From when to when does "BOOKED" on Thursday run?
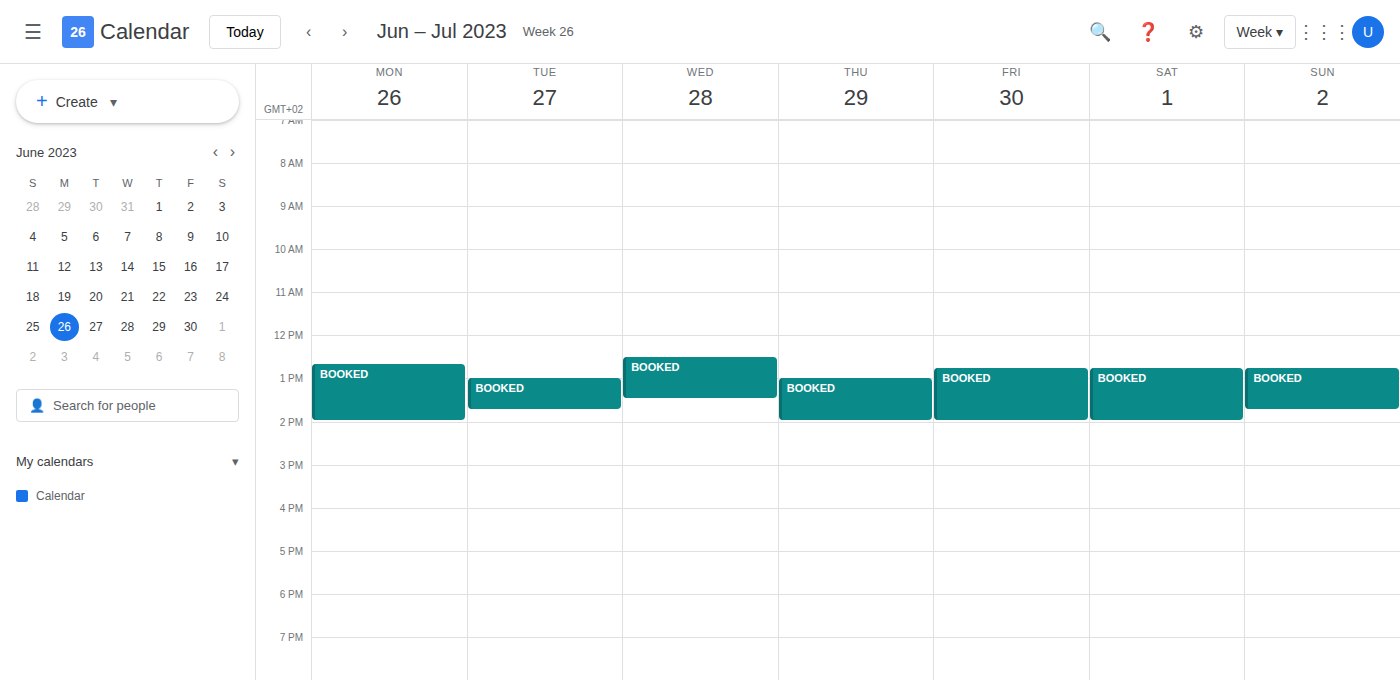
1:00 PM to 2:00 PM